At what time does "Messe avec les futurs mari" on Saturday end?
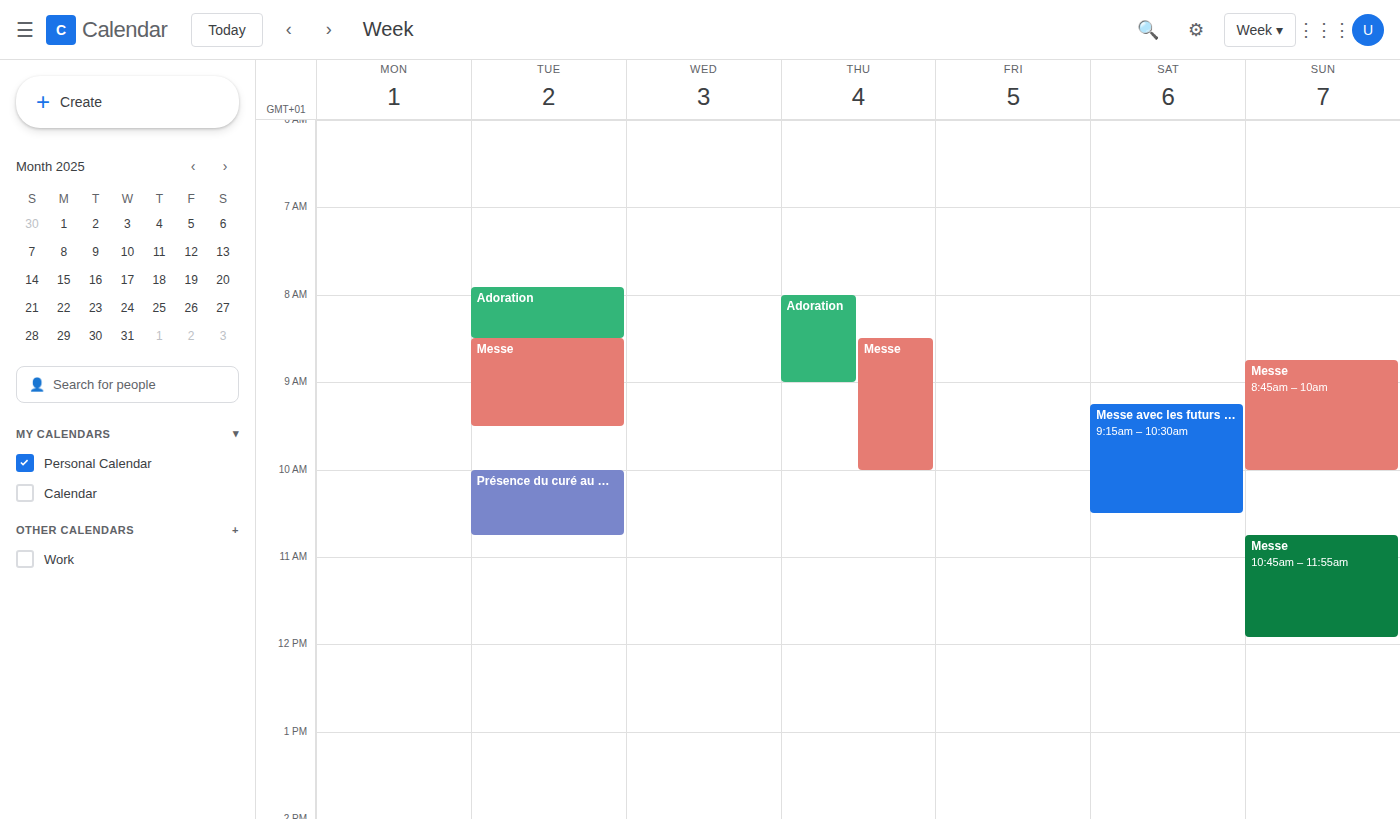
10:30 AM